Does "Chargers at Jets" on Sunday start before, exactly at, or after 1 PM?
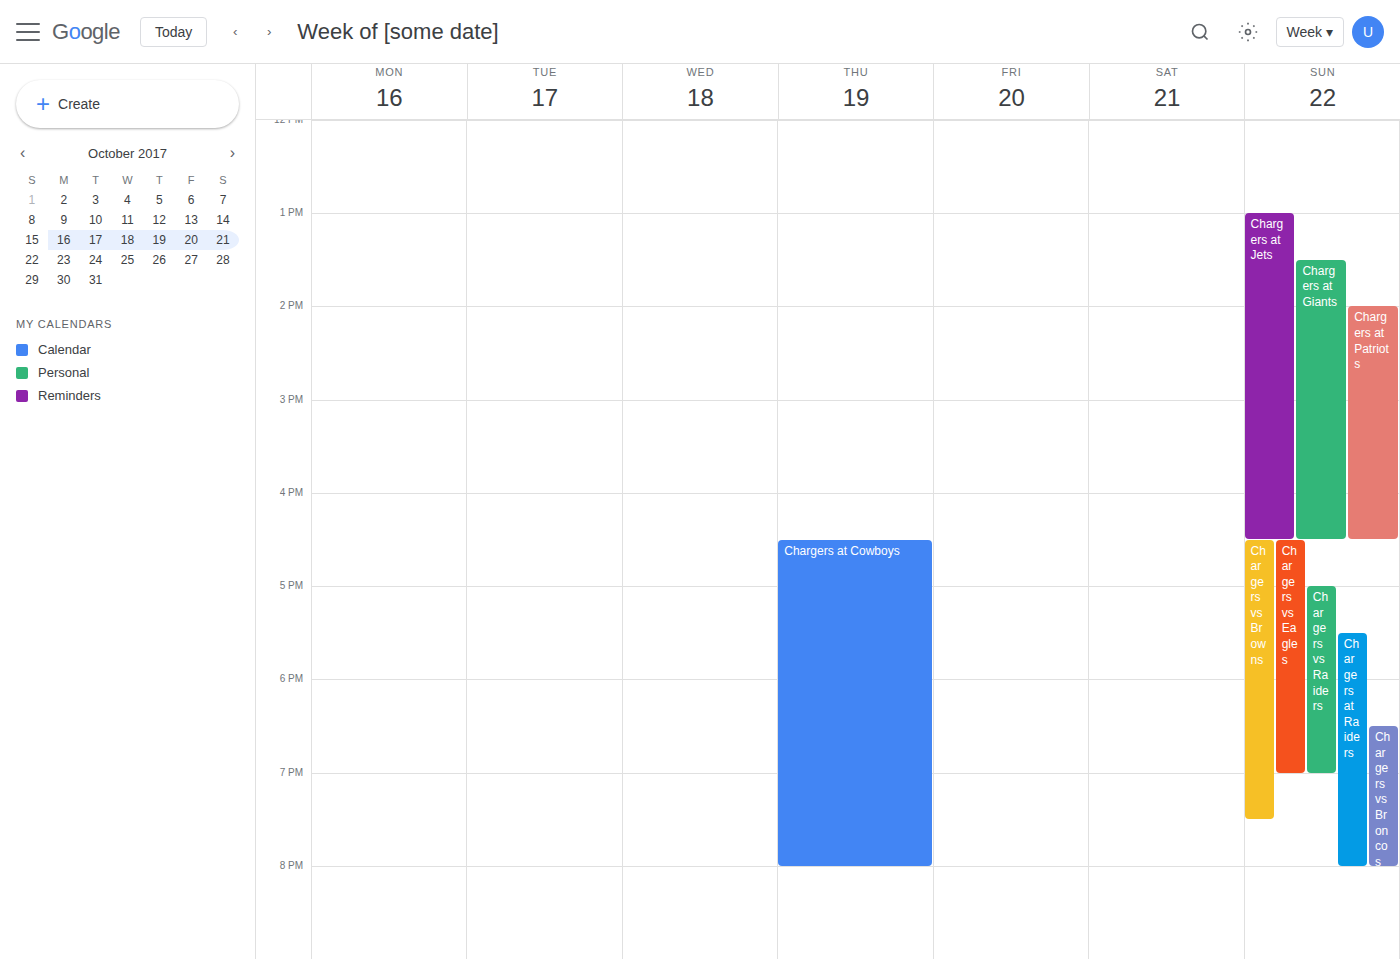
1:00 PM -- exactly at 1 PM, on the 1 PM line.